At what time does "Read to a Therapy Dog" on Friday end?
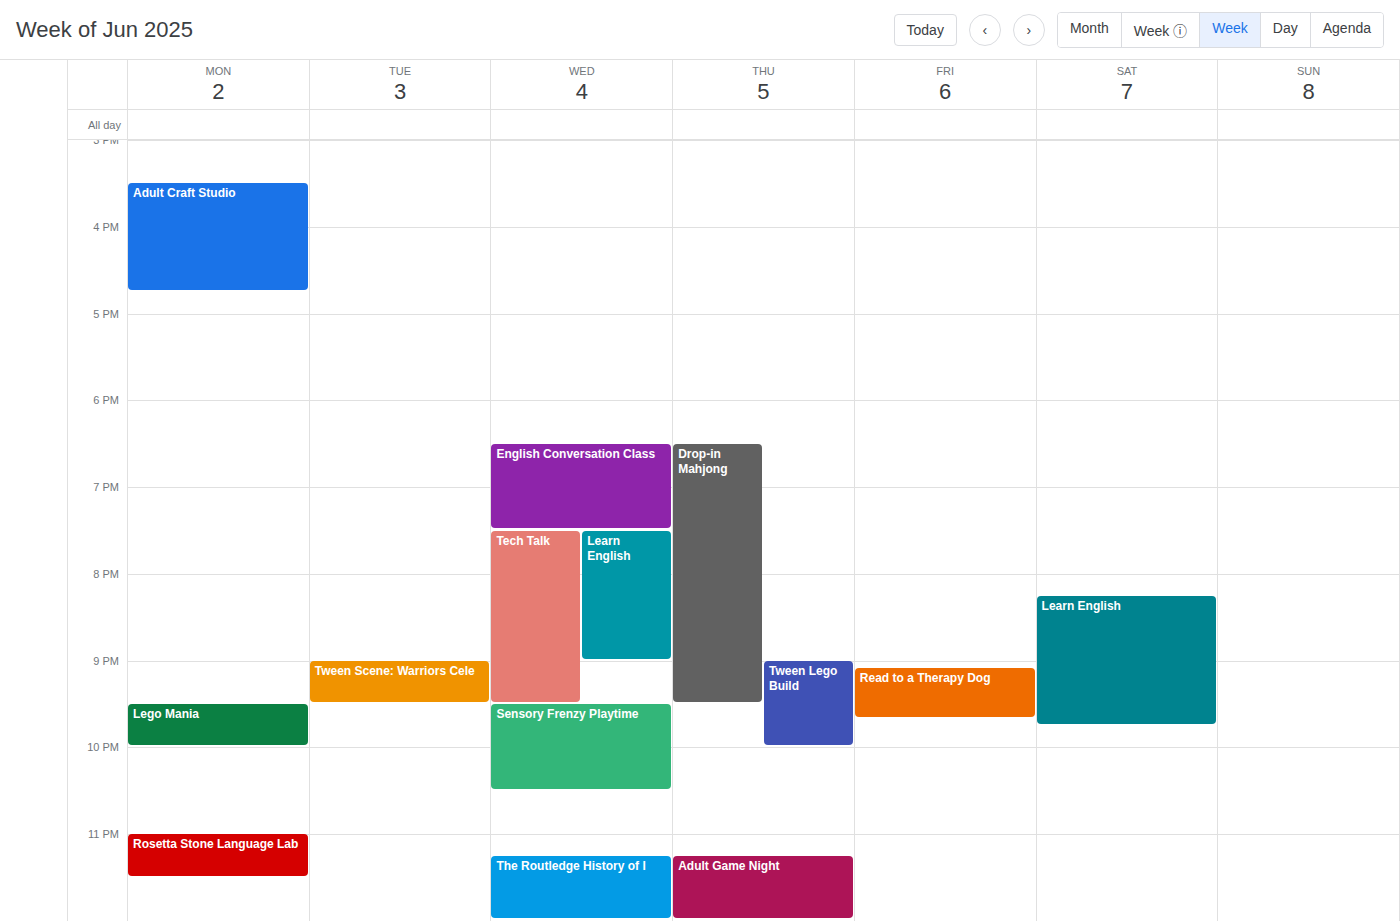
9:40 PM